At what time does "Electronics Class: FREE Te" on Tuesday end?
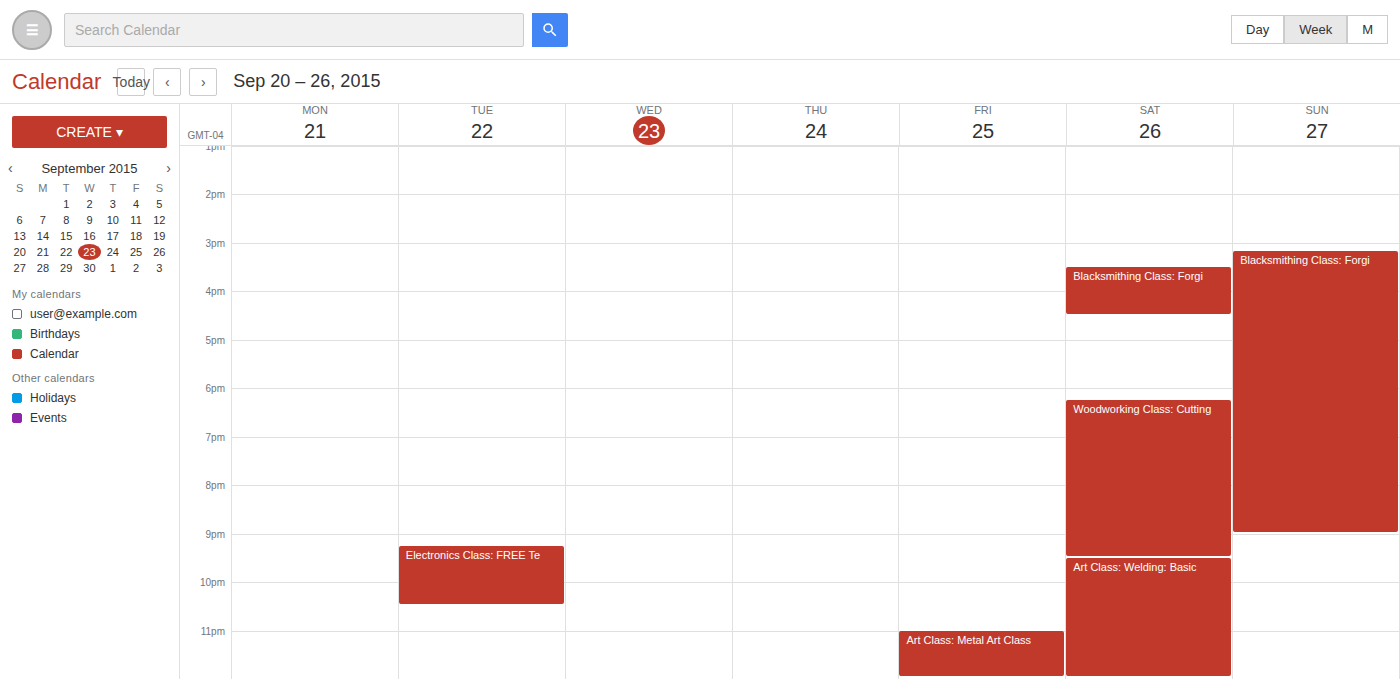
10:30 PM